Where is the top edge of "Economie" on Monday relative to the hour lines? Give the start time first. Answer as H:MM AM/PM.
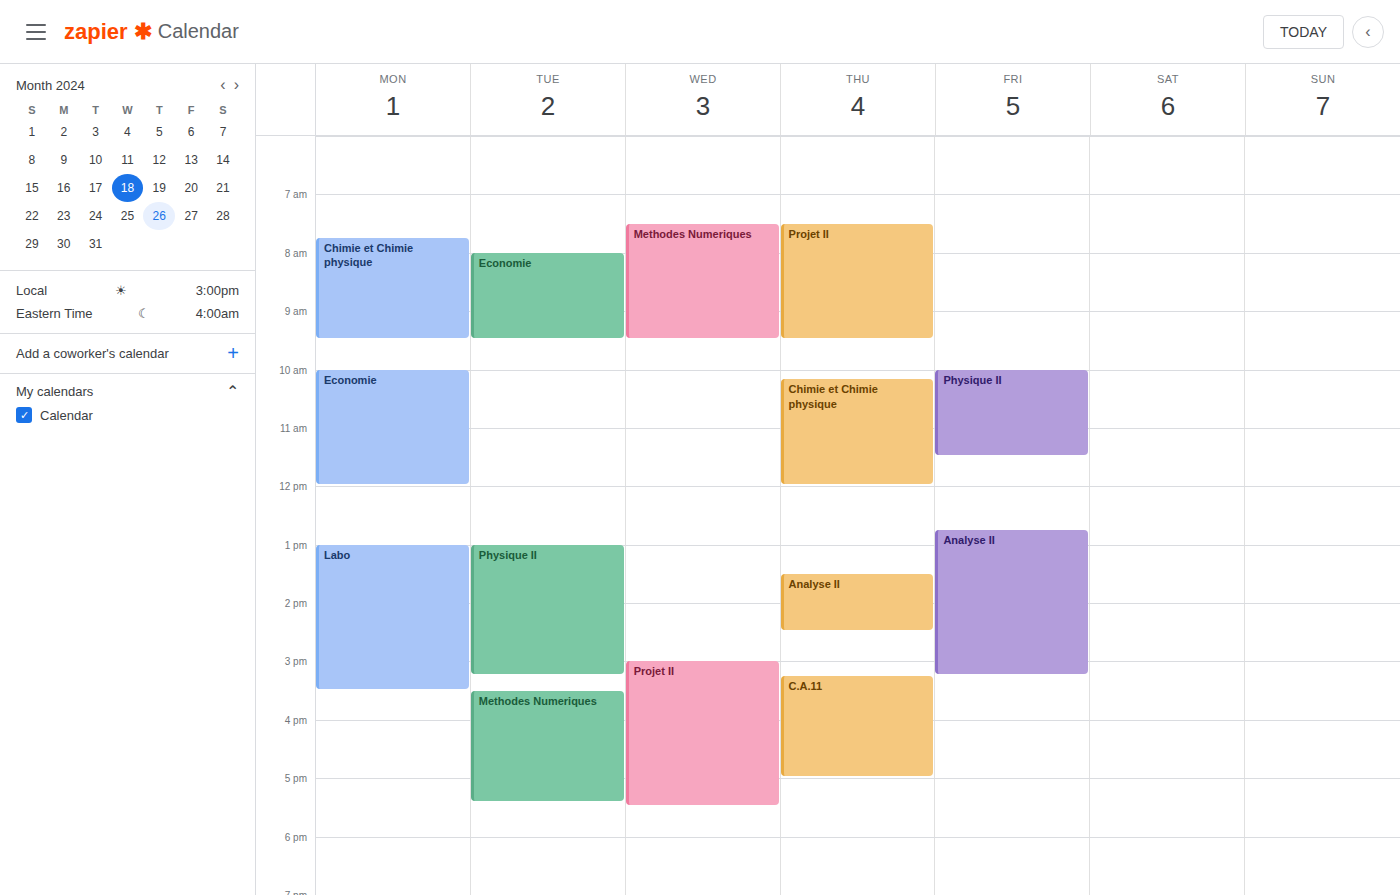
10:00 AM -- exactly on the 10 AM line.